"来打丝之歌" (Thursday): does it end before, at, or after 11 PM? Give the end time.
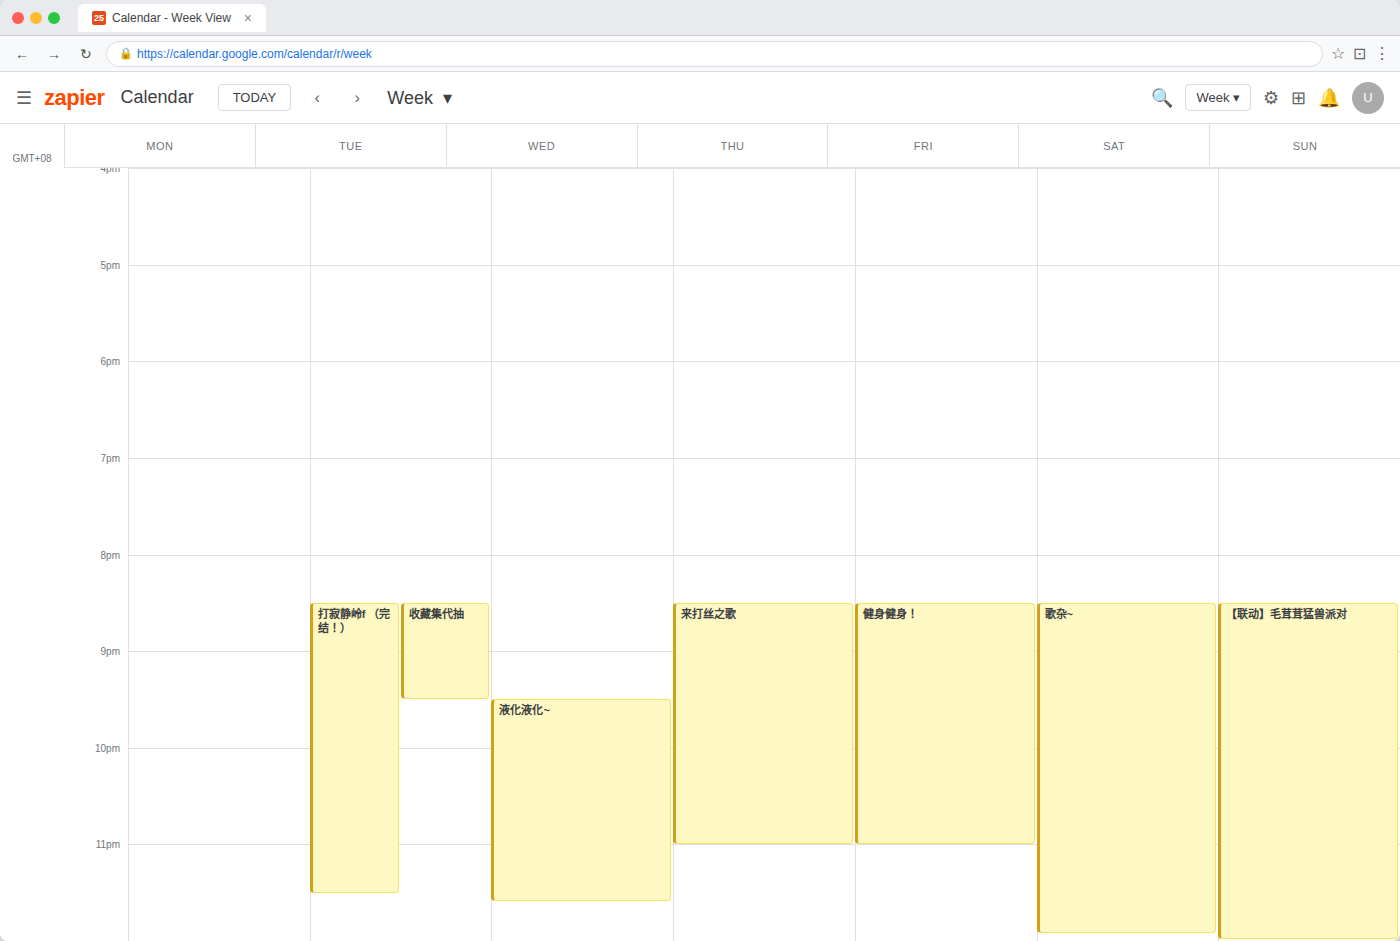
11:00 PM -- exactly at 11 PM, on the 11 PM line.